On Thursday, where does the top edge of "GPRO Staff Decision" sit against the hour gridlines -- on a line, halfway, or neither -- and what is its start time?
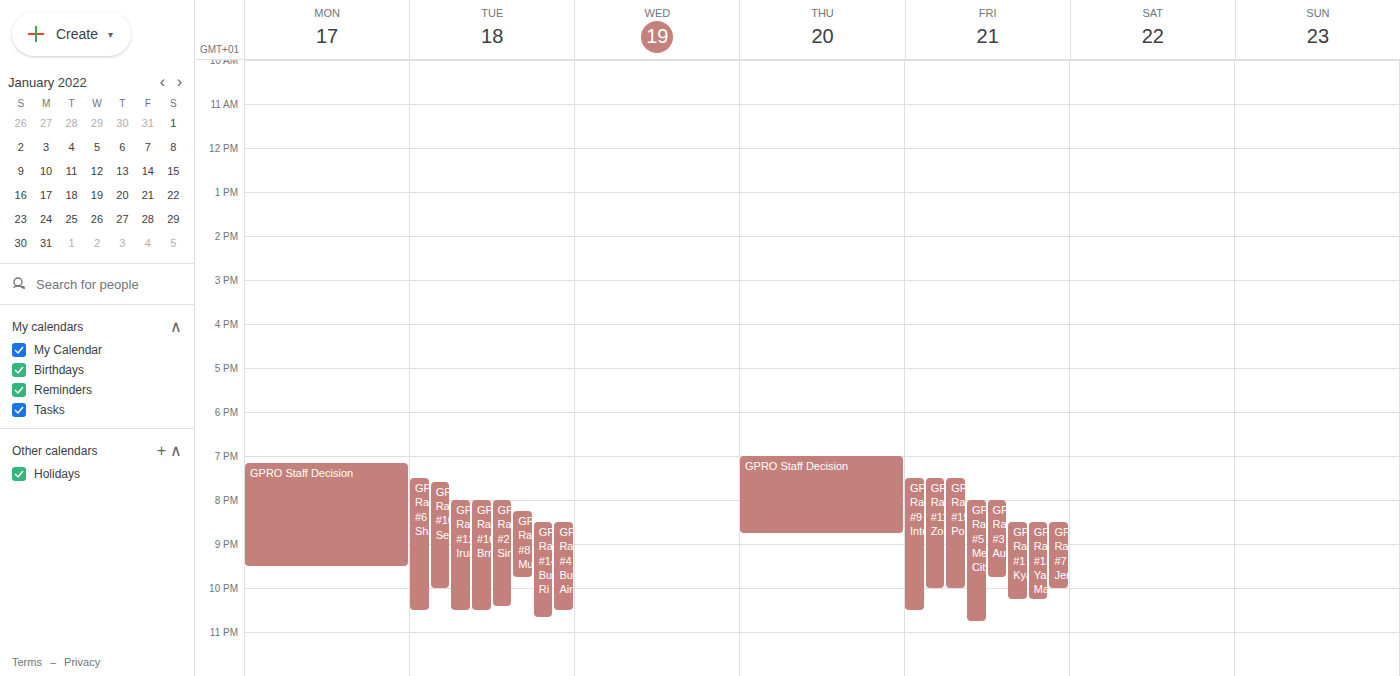
7:00 PM -- exactly on the 7 PM line.